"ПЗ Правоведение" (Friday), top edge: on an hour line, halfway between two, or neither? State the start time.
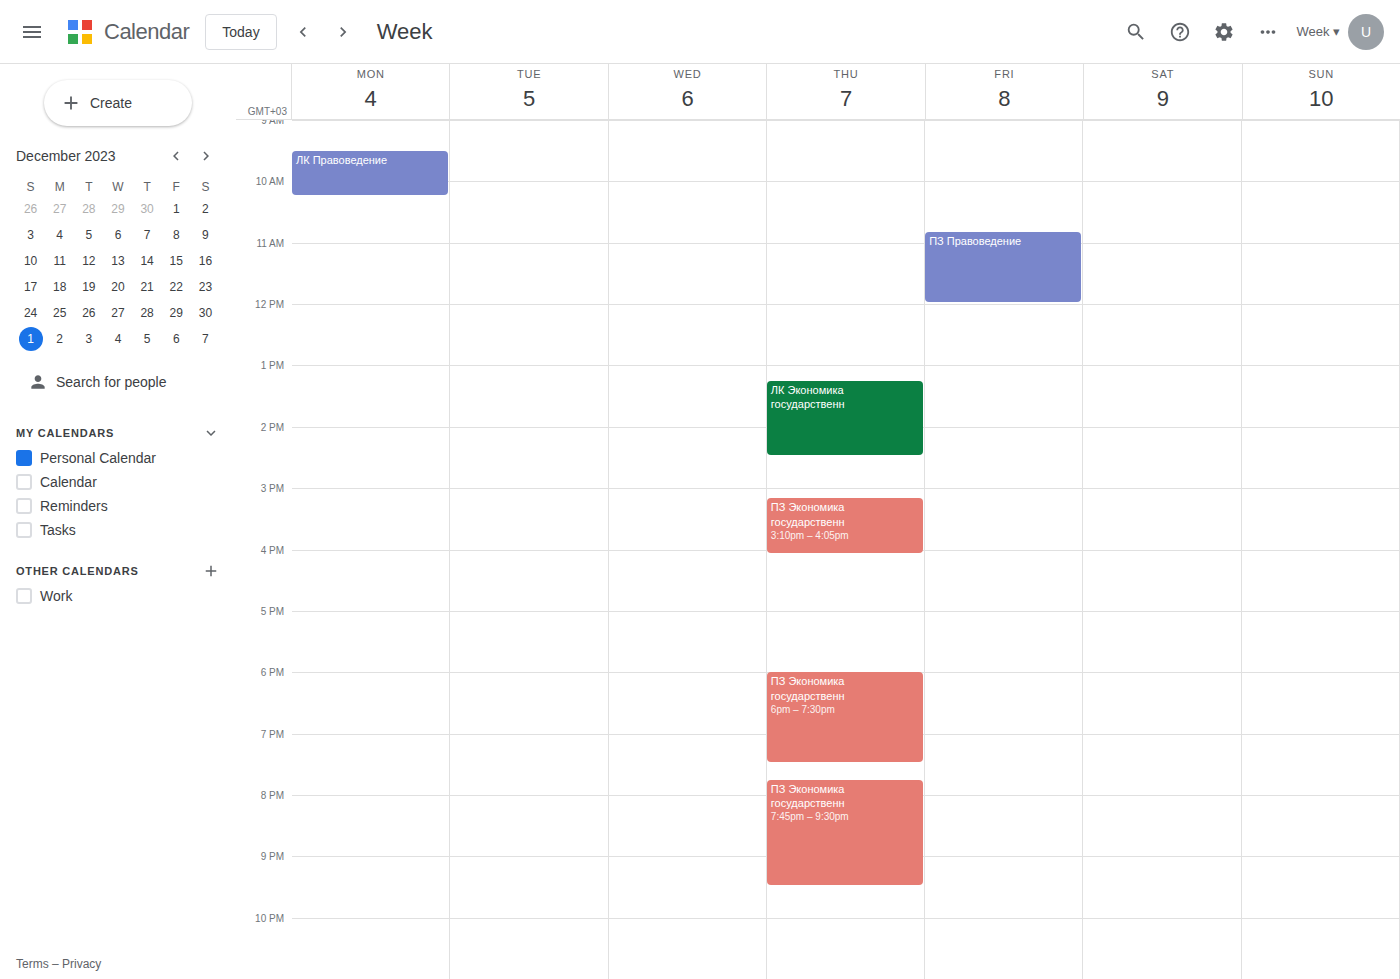
10:50 AM -- neither: 50 minutes below the 10 AM line and 10 minutes above the 11 AM line.